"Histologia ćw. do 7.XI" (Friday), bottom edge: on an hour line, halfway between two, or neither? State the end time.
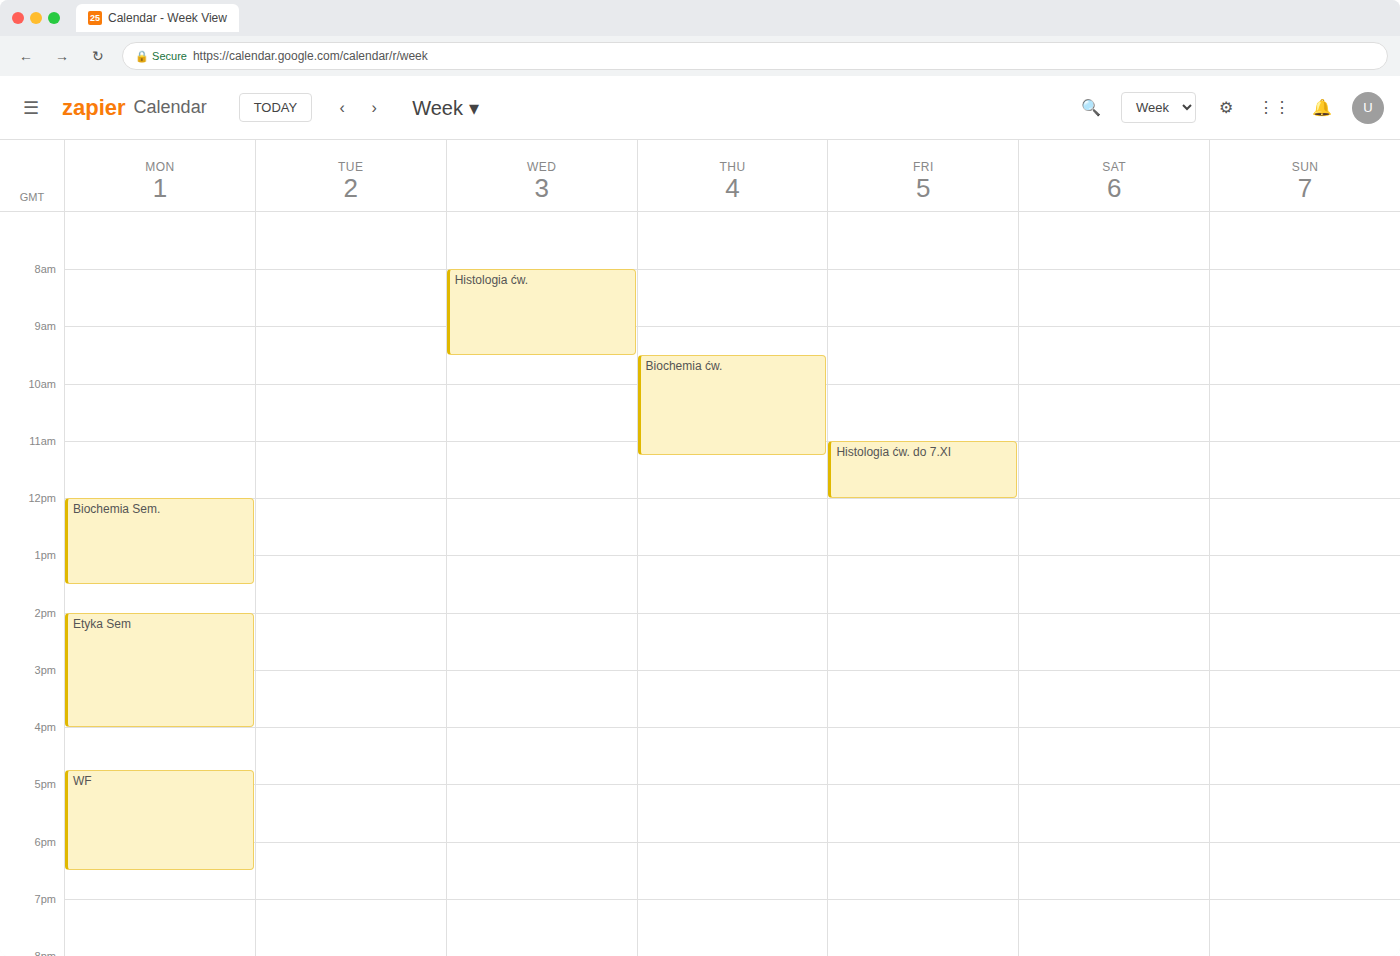
12:00 PM -- exactly on the 12 PM line.